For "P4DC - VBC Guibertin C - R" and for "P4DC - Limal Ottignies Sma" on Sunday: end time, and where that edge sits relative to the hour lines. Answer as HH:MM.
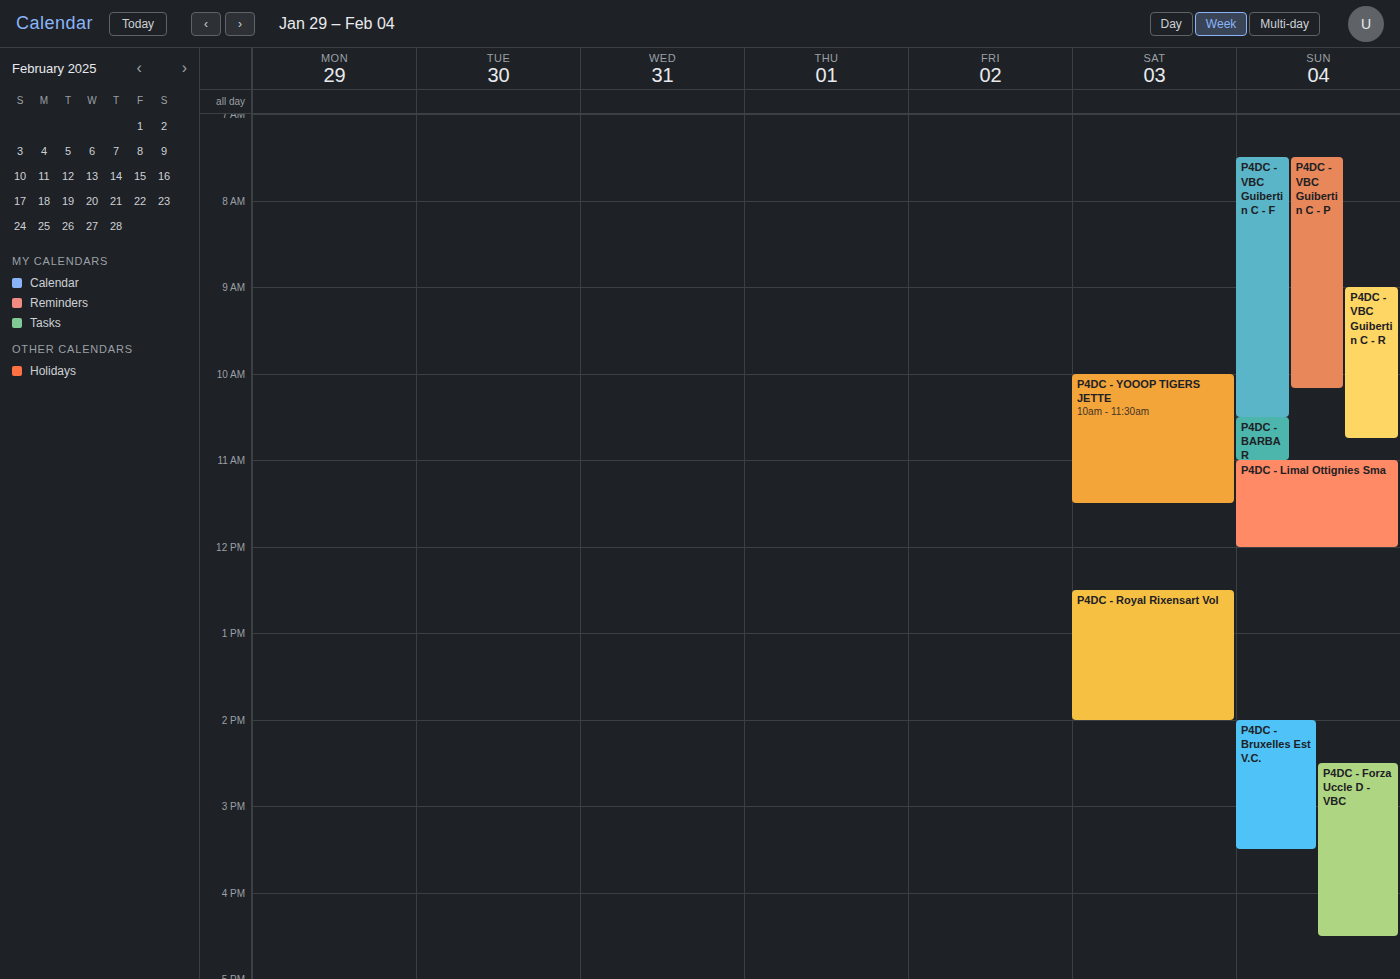
"P4DC - VBC Guibertin C - R": 10:45, neither: three quarters of the way from the 10:00 line to the 11:00 line. "P4DC - Limal Ottignies Sma": 12:00, exactly on the 12:00 line.